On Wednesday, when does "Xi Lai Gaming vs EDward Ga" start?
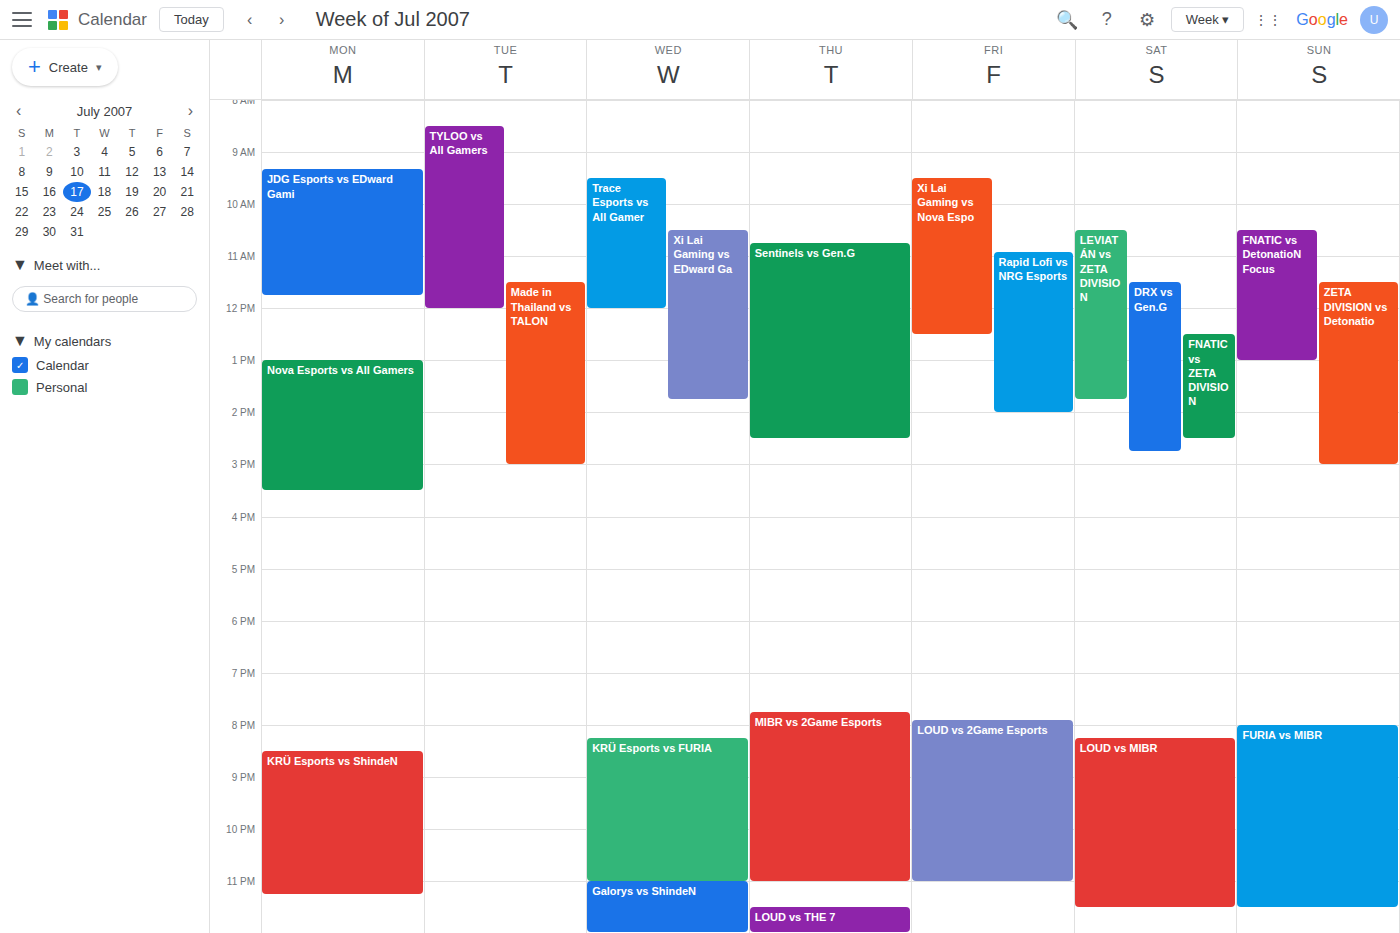
10:30 AM